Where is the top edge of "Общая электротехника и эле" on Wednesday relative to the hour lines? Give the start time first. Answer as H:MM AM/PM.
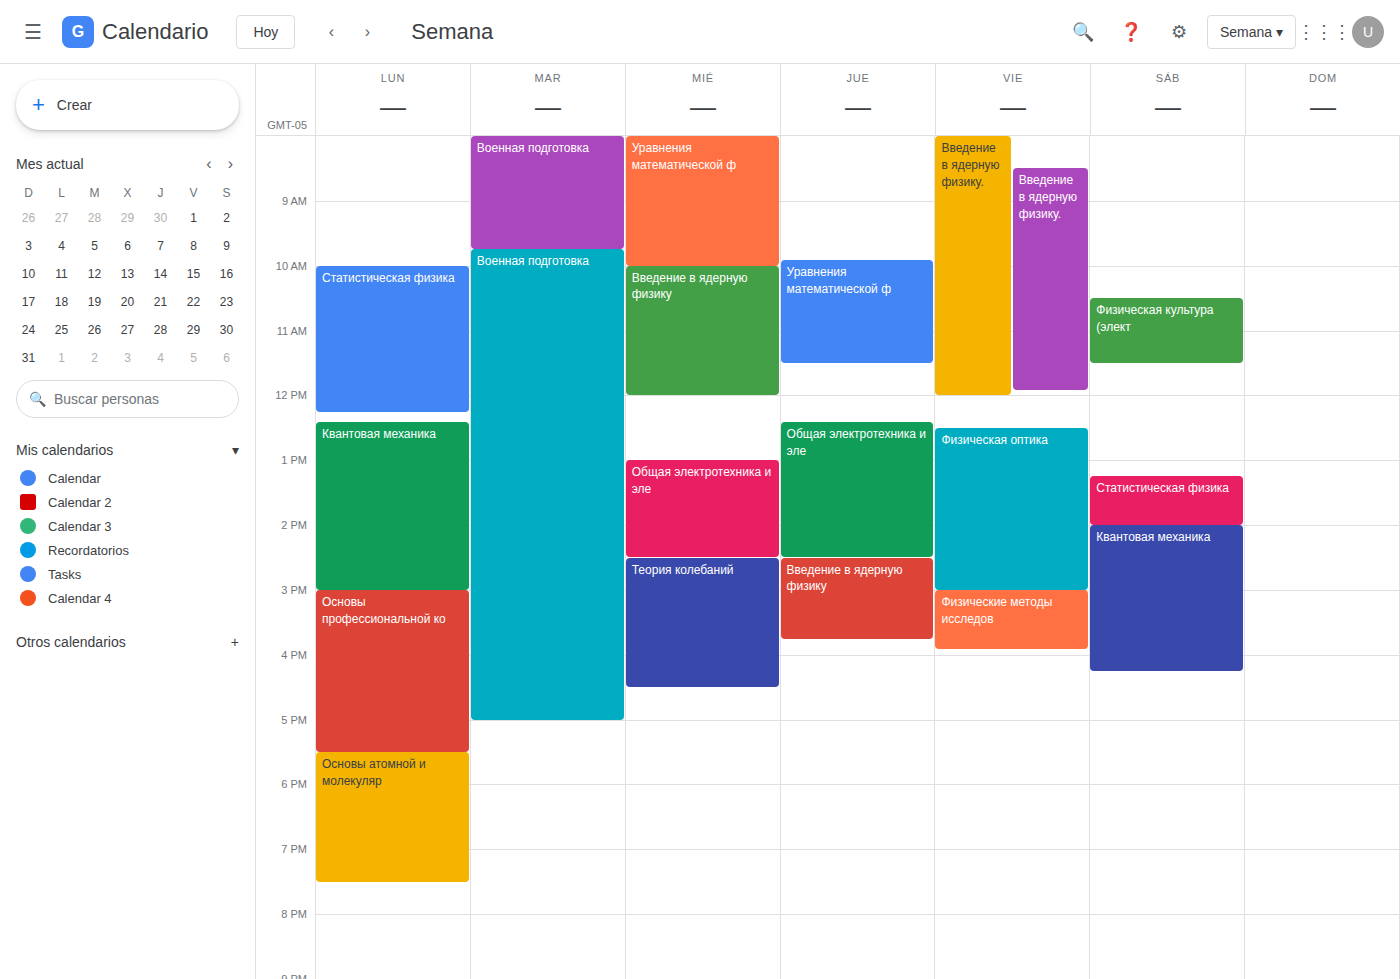
1:00 PM -- exactly on the 1 PM line.